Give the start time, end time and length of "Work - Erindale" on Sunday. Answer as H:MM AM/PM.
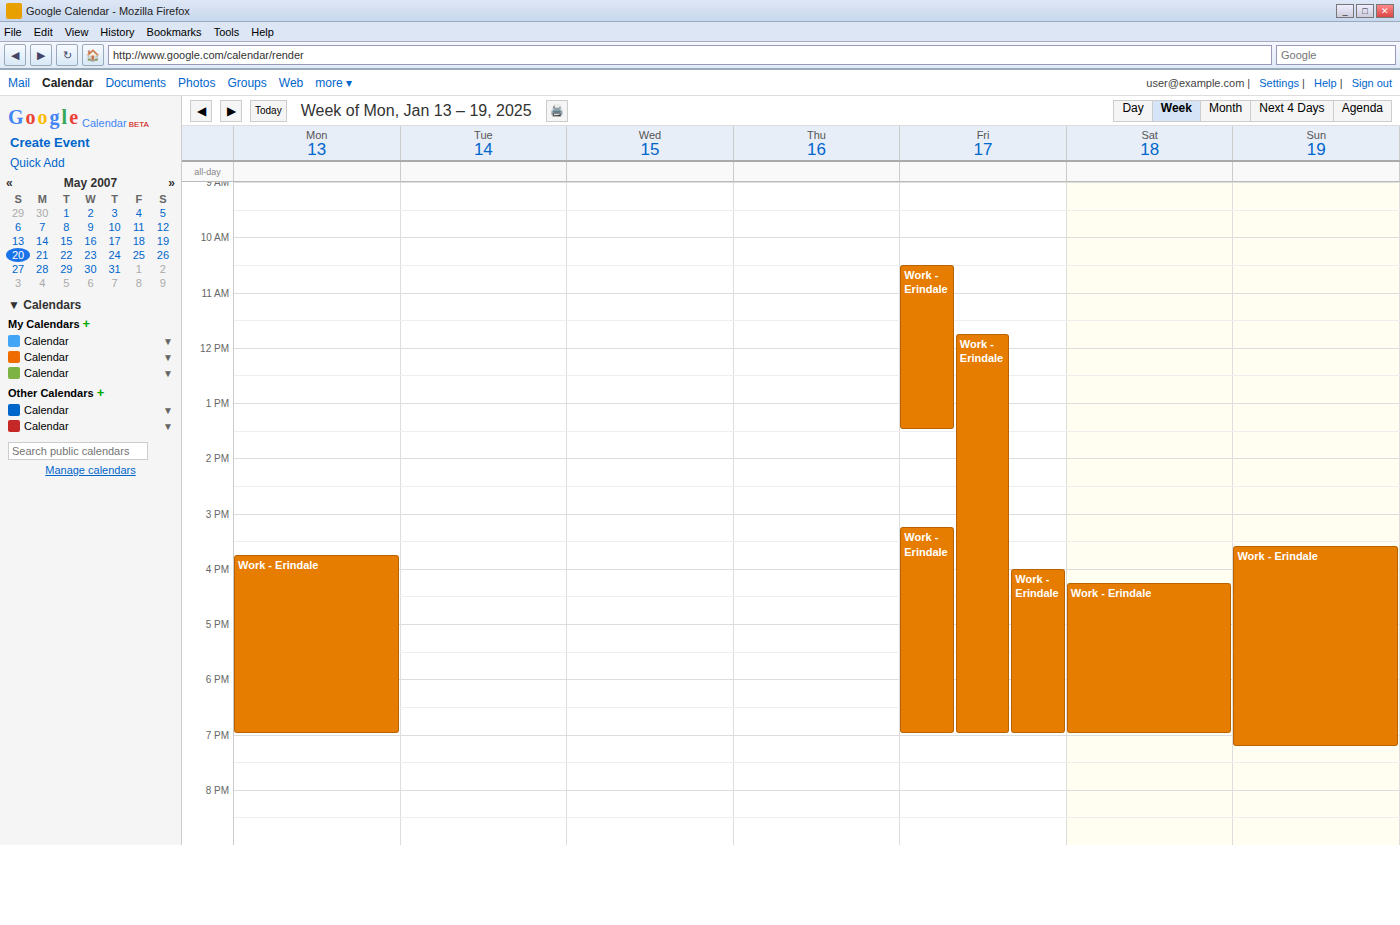
3:35 PM to 7:15 PM, 3 hours 40 minutes